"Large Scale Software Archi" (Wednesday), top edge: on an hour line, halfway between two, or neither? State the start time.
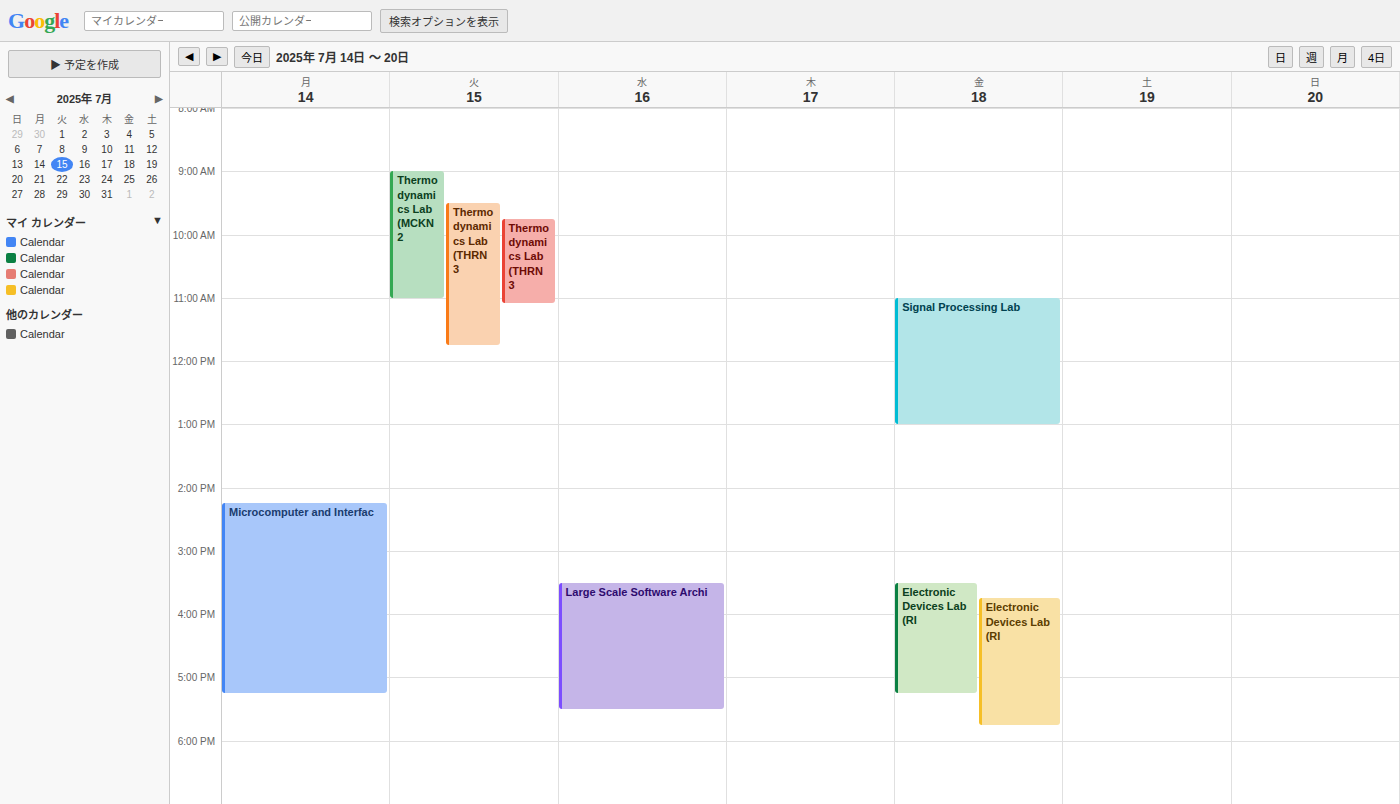
3:30 PM -- halfway between the 3 PM and 4 PM lines.